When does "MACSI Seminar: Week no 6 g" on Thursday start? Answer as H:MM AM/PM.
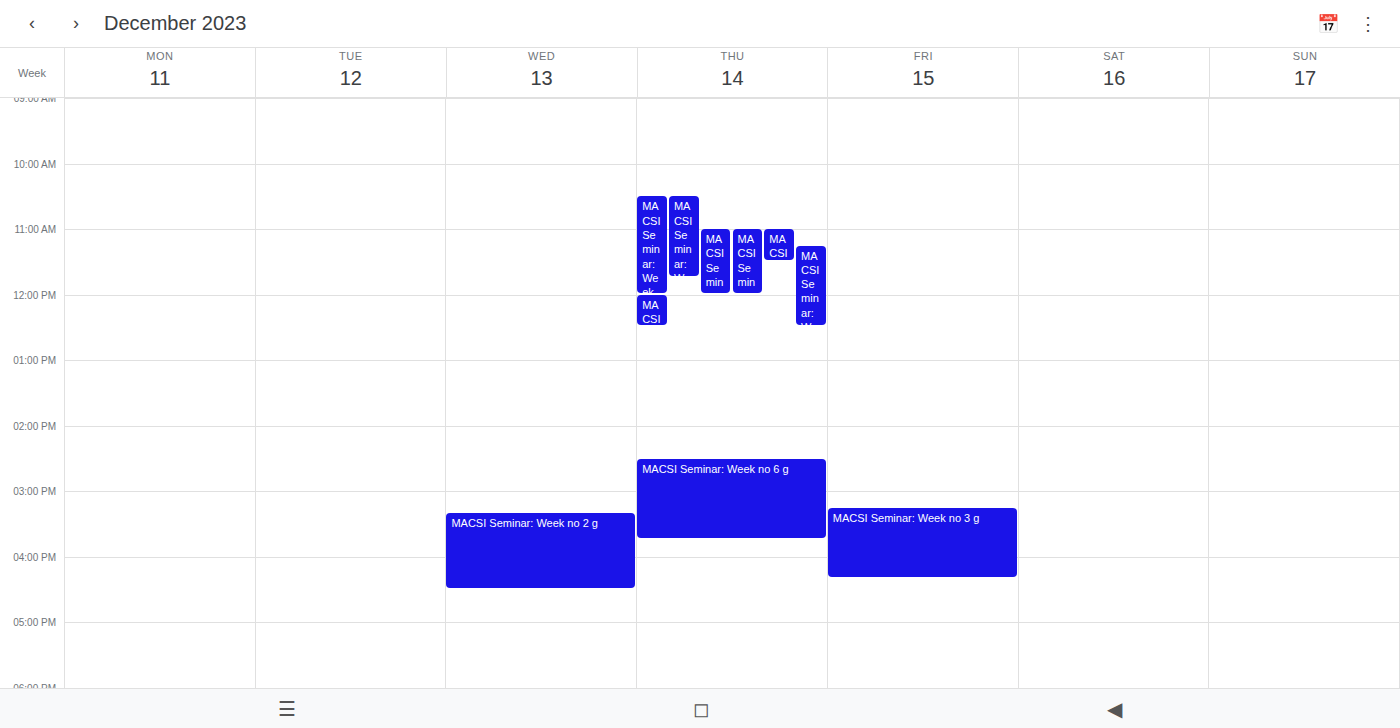
2:30 PM